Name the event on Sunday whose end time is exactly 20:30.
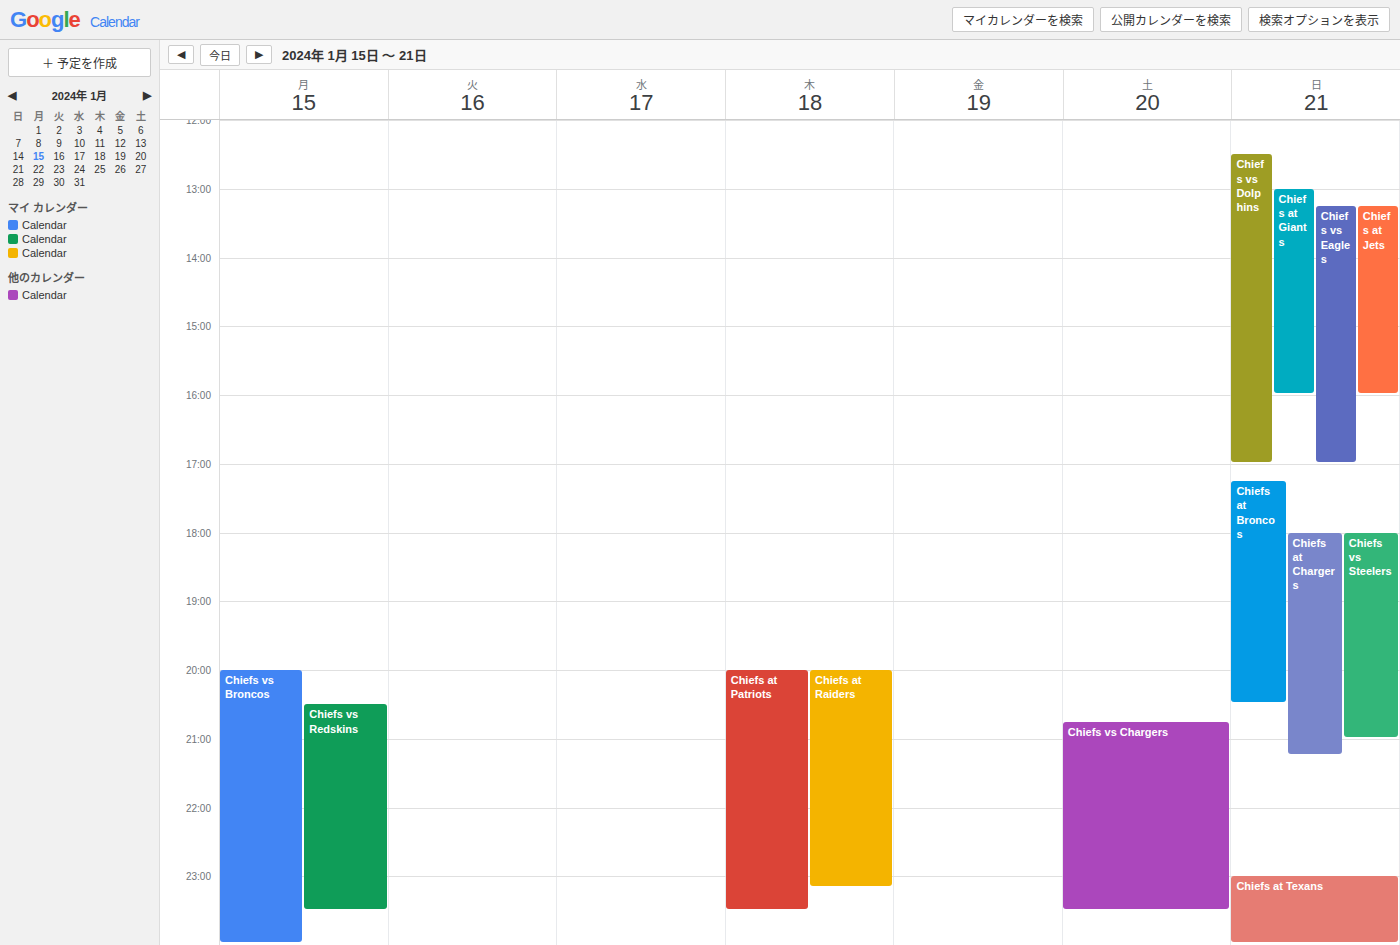
"Chiefs at Broncos"